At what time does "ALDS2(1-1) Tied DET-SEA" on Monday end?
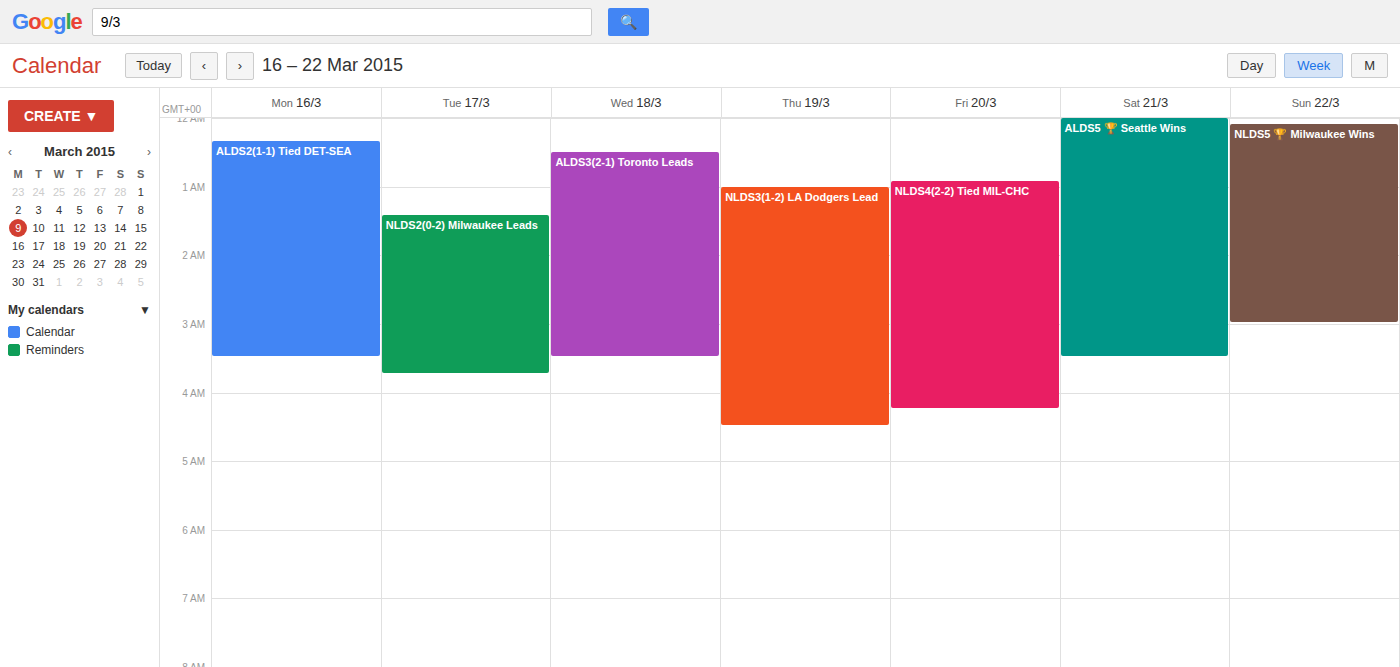
3:30 AM